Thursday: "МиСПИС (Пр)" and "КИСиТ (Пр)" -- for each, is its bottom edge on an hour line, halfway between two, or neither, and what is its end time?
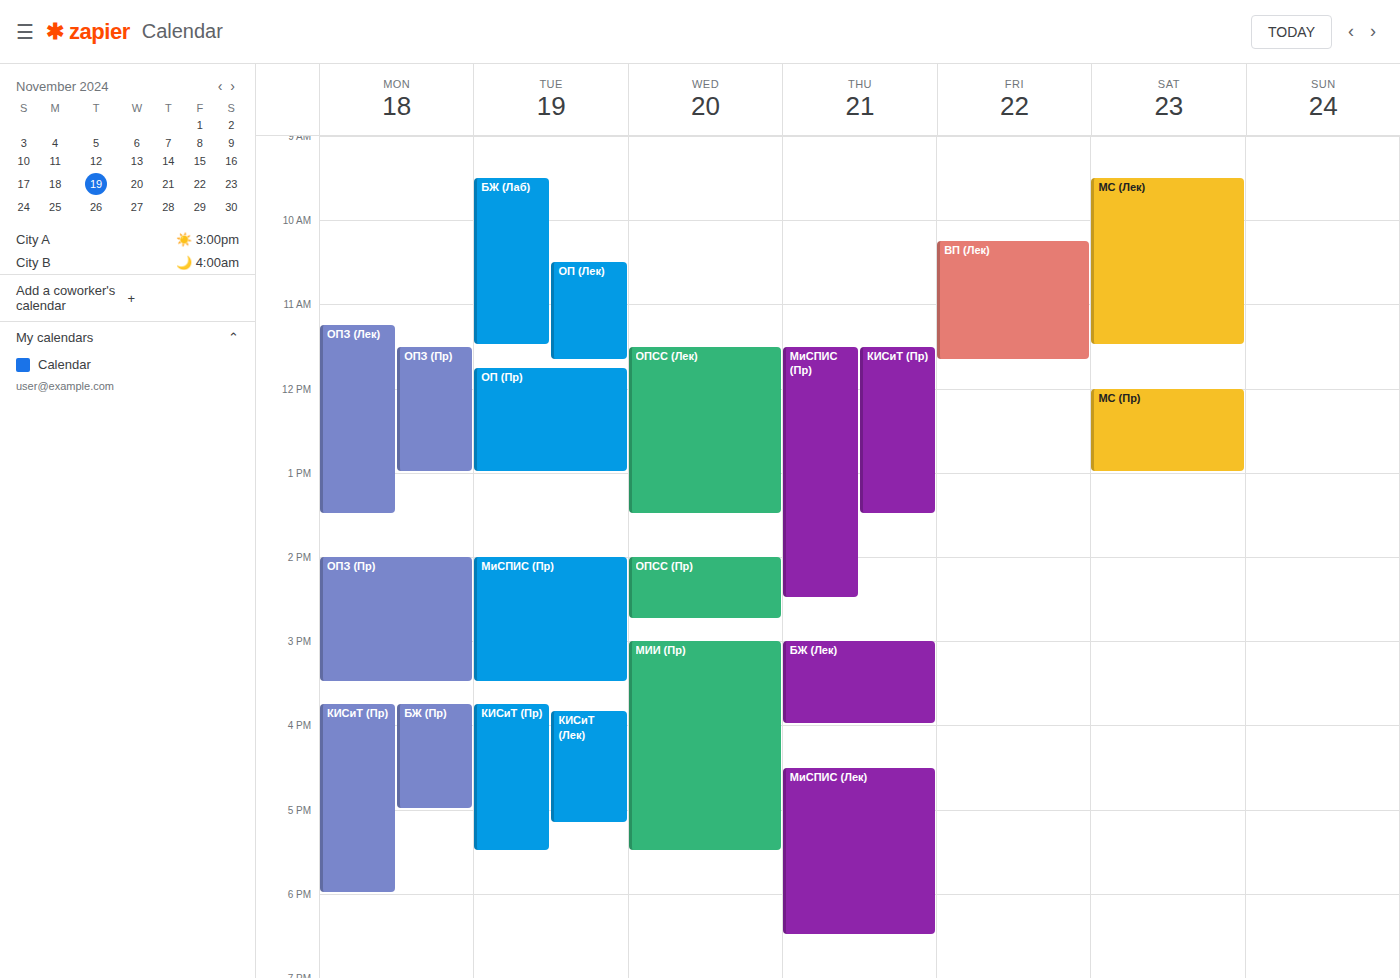
"МиСПИС (Пр)": 2:30 PM, halfway between the 2 PM and 3 PM lines. "КИСиТ (Пр)": 1:30 PM, halfway between the 1 PM and 2 PM lines.